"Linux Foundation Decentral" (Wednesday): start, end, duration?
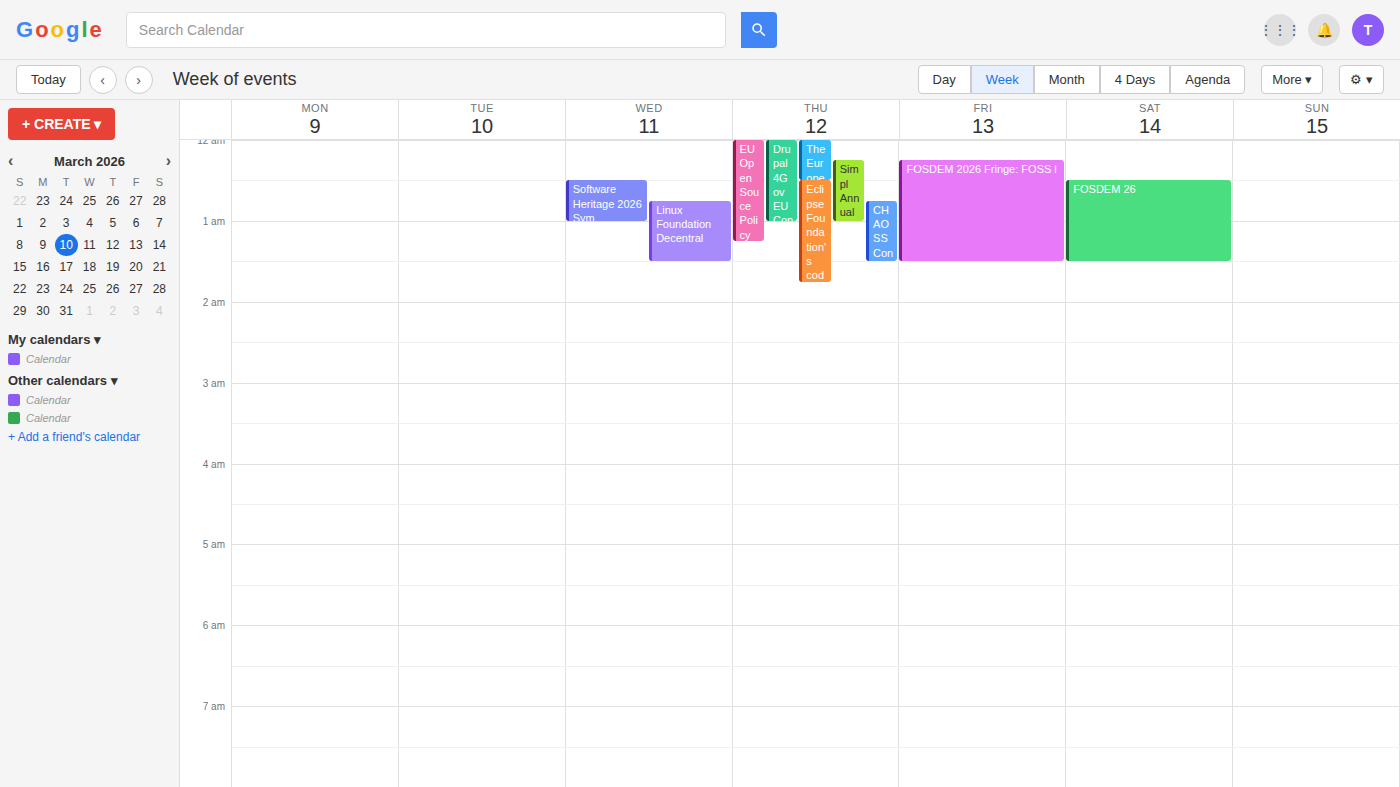
00:45 to 01:30, 45 minutes